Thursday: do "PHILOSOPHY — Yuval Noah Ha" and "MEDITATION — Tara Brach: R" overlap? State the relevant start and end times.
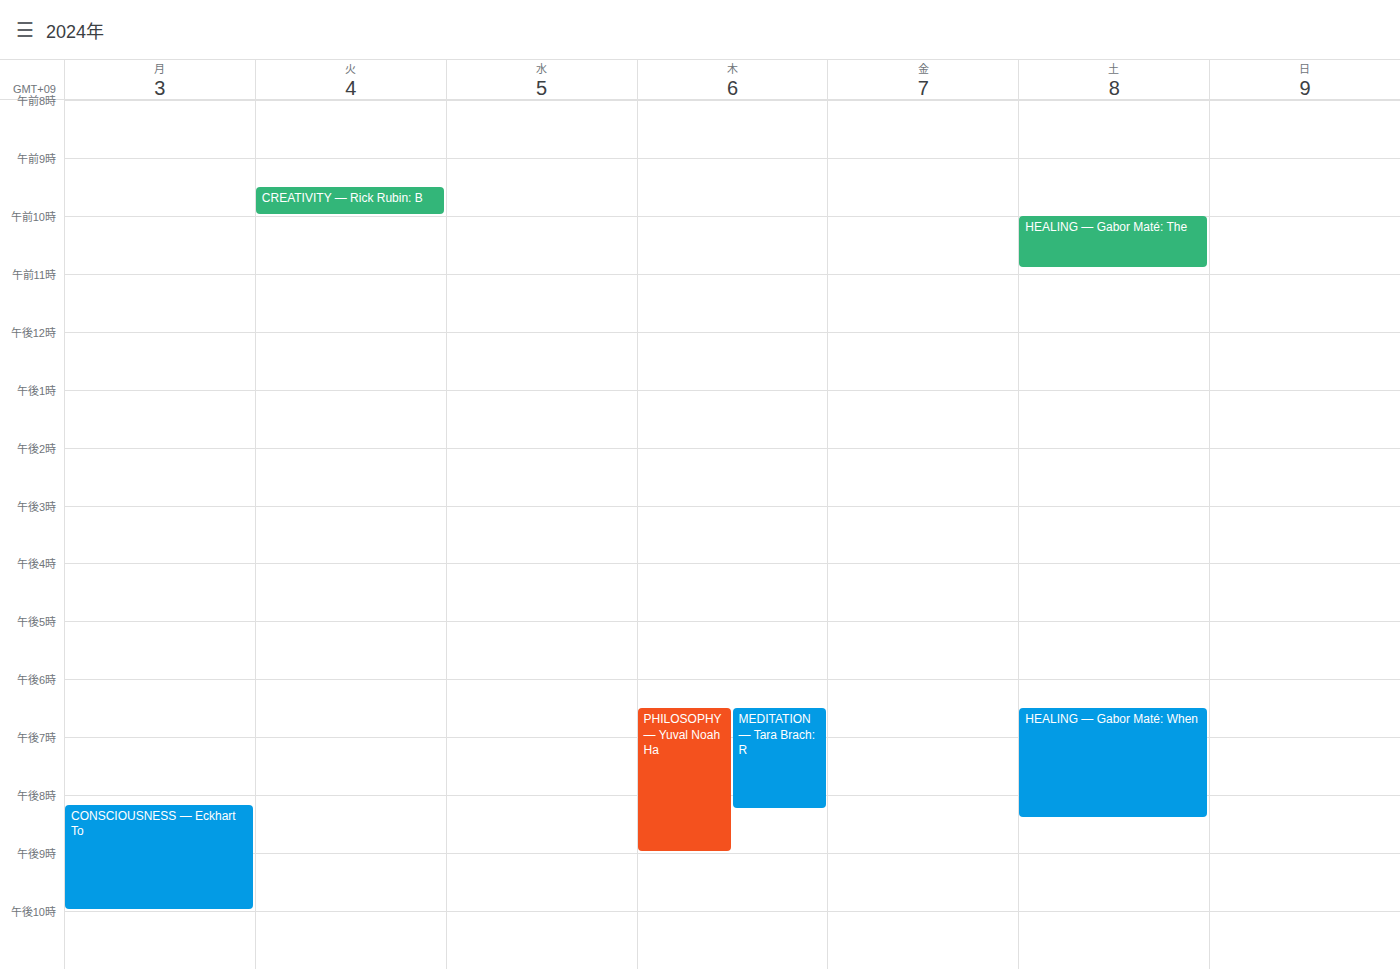
"MEDITATION — Tara Brach: R" runs 6:30 PM to 8:15 PM, inside "PHILOSOPHY — Yuval Noah Ha" -- they overlap.